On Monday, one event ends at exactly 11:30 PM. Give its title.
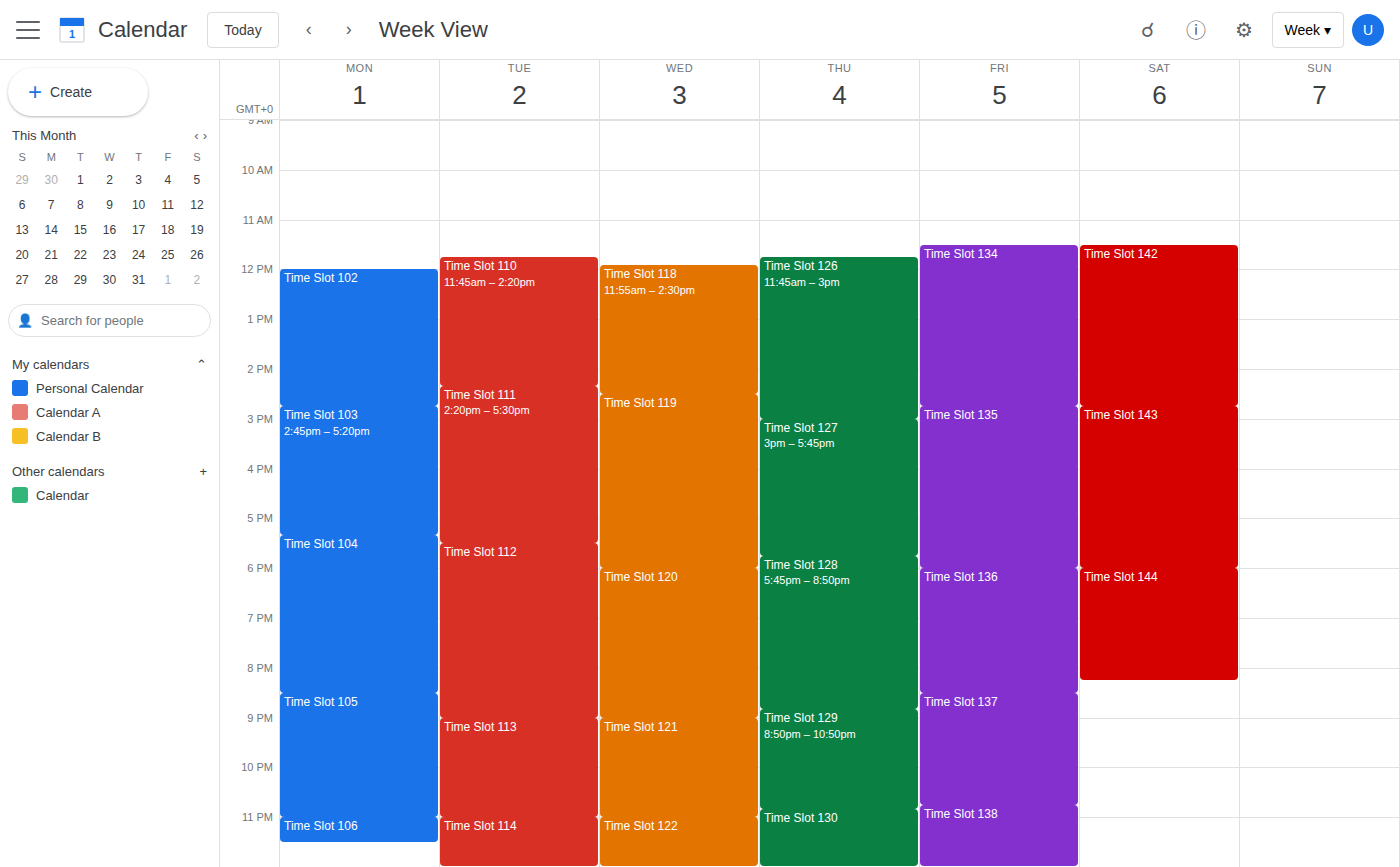
"Time Slot 106"